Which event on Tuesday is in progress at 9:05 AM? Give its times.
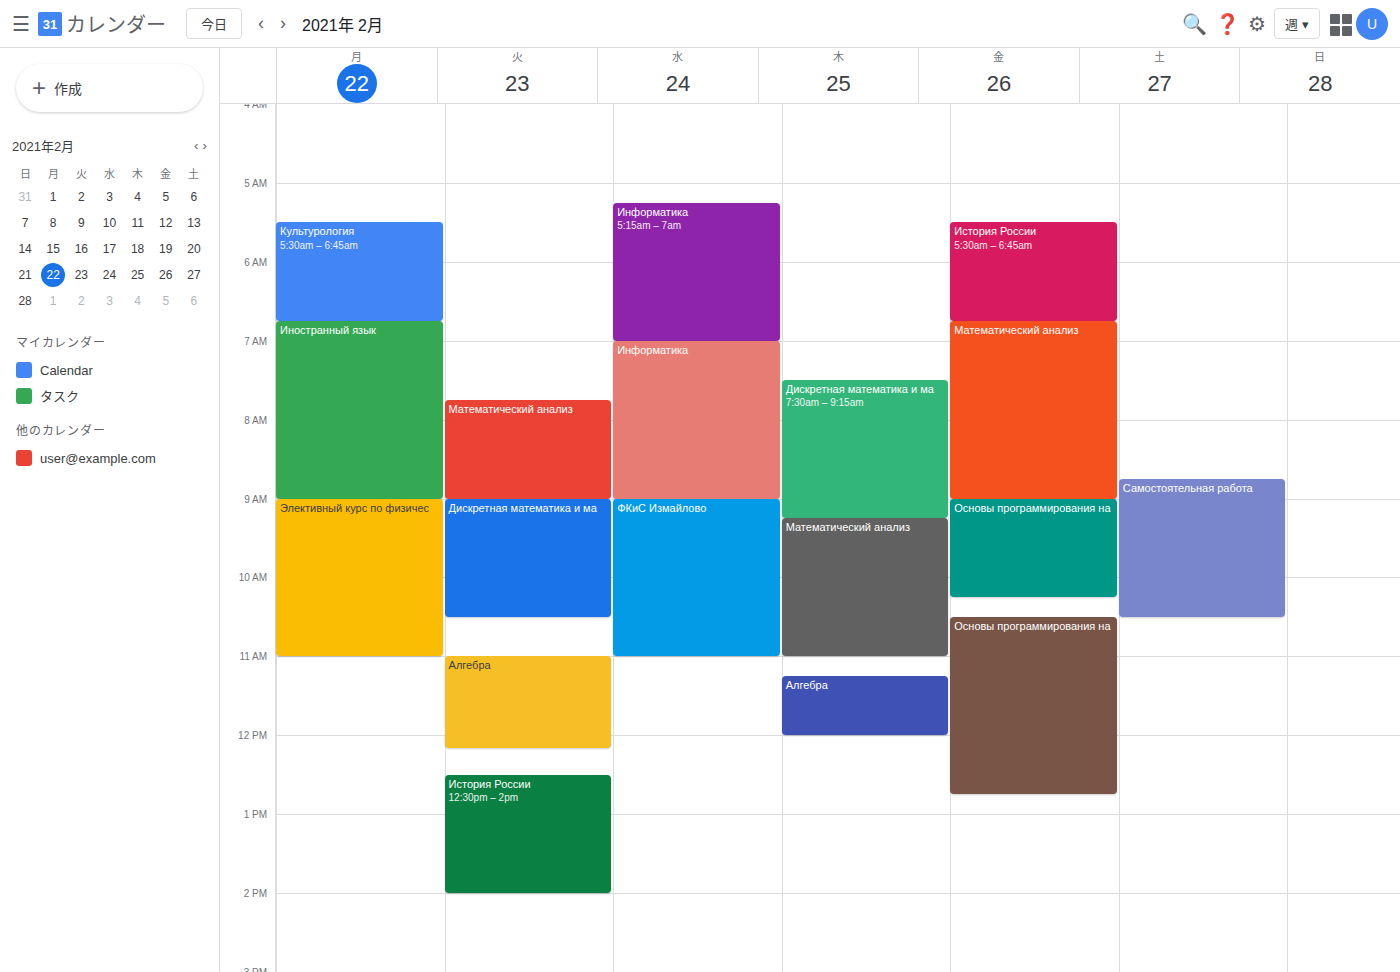
"Дискретная математика и ма", 9:00 AM to 10:30 AM